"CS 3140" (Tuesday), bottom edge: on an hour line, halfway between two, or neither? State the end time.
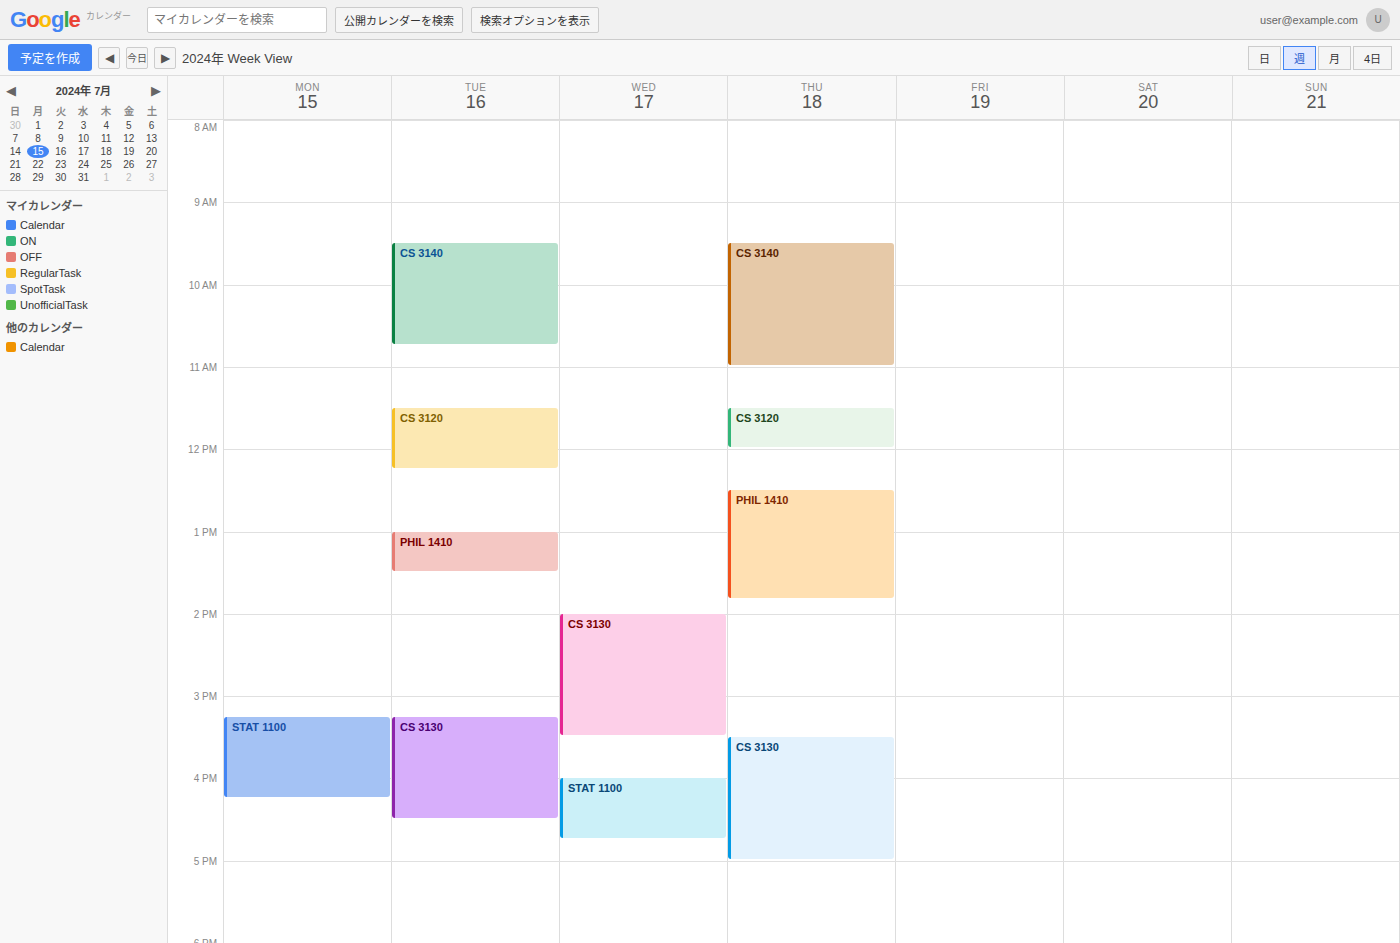
10:45 AM -- neither: three quarters of the way from the 10 AM line to the 11 AM line.